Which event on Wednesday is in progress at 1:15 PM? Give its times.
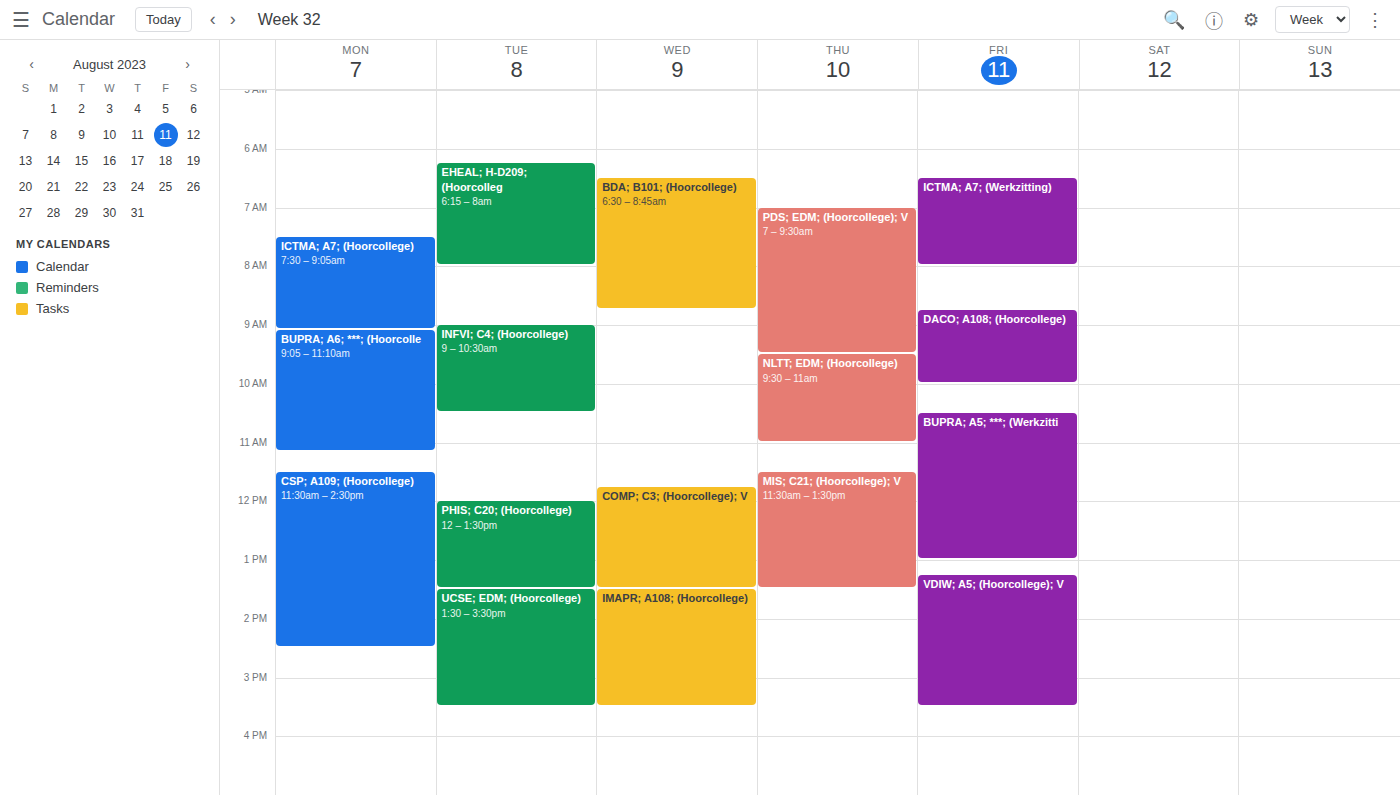
"COMP; C3; (Hoorcollege); V", 11:45 AM to 1:30 PM